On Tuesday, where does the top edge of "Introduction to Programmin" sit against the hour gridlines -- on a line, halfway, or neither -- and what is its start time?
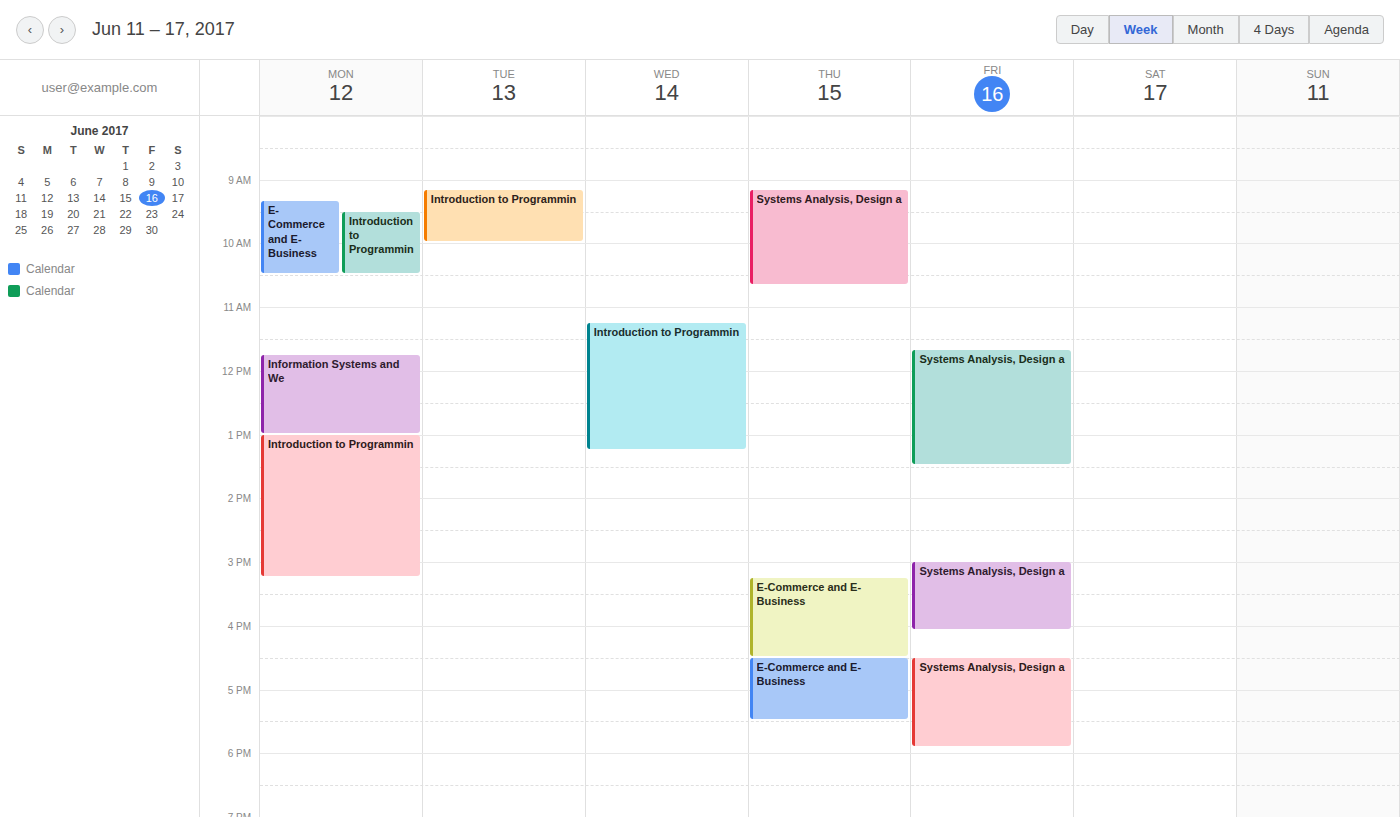
9:10 AM -- neither: 10 minutes below the 9 AM line and 50 minutes above the 10 AM line.